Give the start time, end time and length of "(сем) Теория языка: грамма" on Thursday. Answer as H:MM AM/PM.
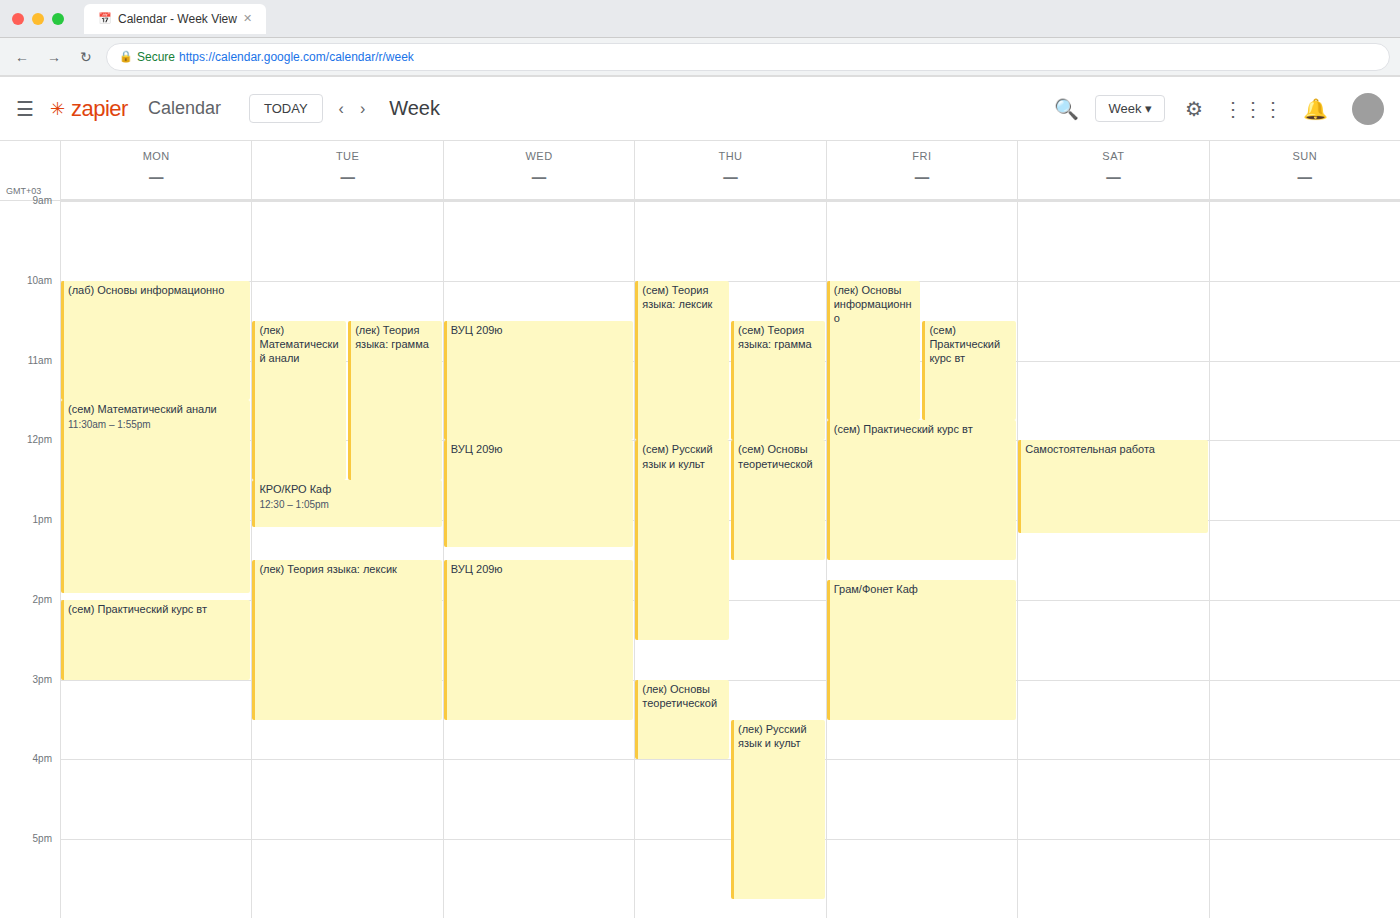
10:30 AM to 12:00 PM, 1 hour 30 minutes